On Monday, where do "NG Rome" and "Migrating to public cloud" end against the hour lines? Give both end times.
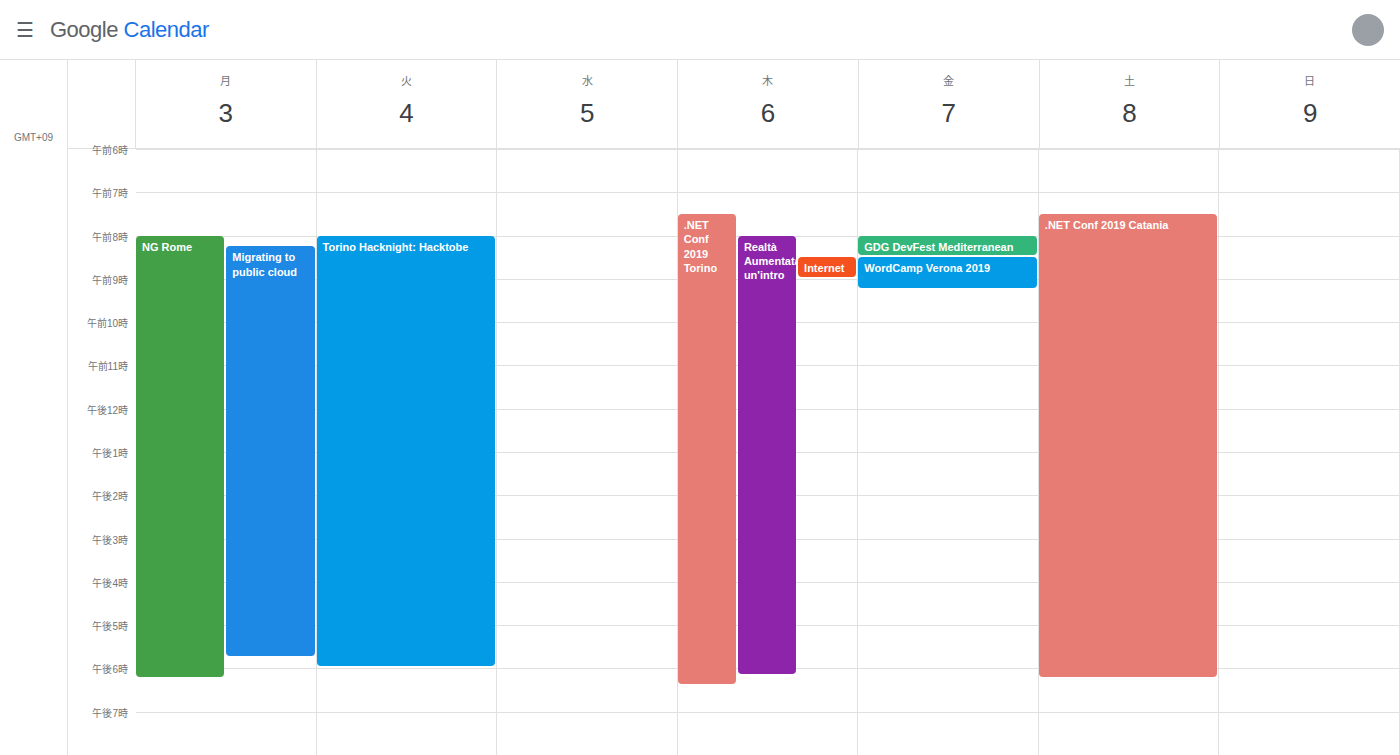
"NG Rome": 6:15 PM, neither: a quarter of the way from the 6 PM line to the 7 PM line. "Migrating to public cloud": 5:45 PM, neither: three quarters of the way from the 5 PM line to the 6 PM line.